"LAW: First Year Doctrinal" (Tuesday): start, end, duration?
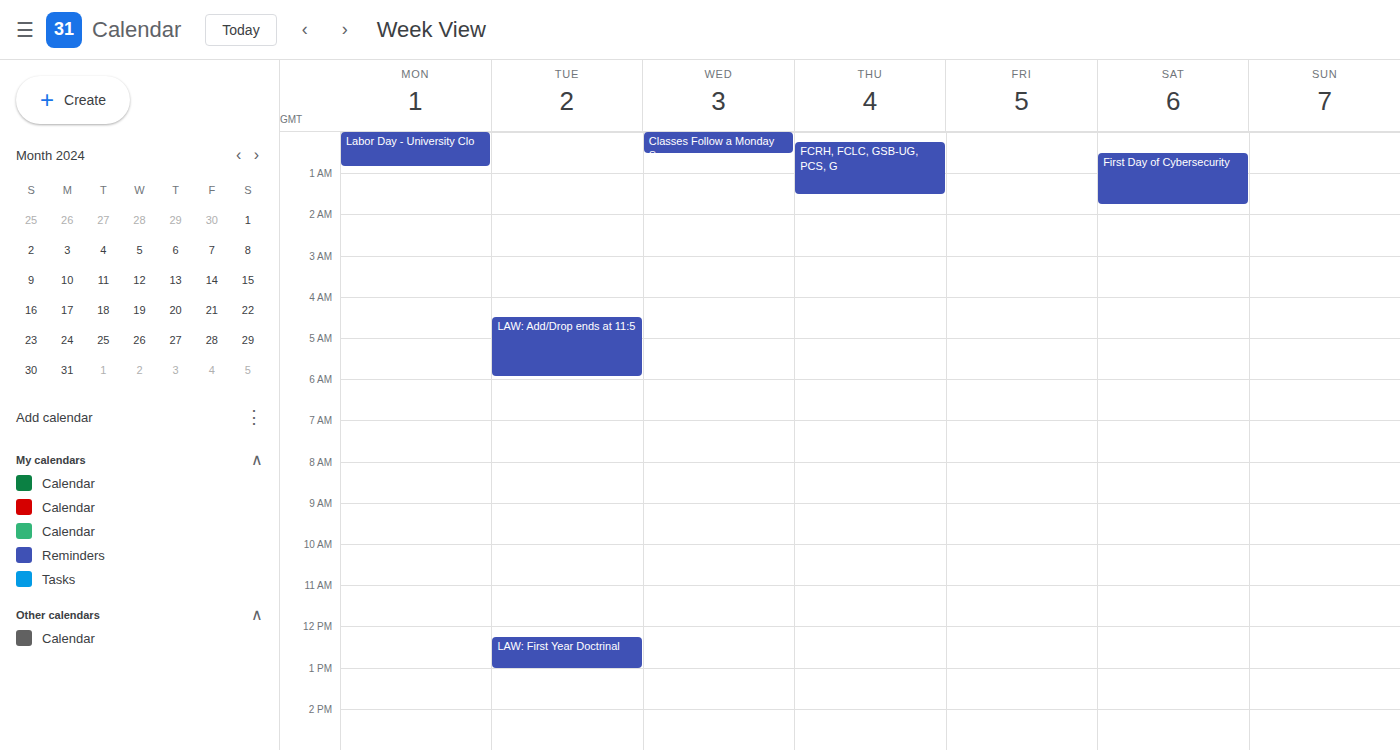
12:15 PM to 1:00 PM, 45 minutes